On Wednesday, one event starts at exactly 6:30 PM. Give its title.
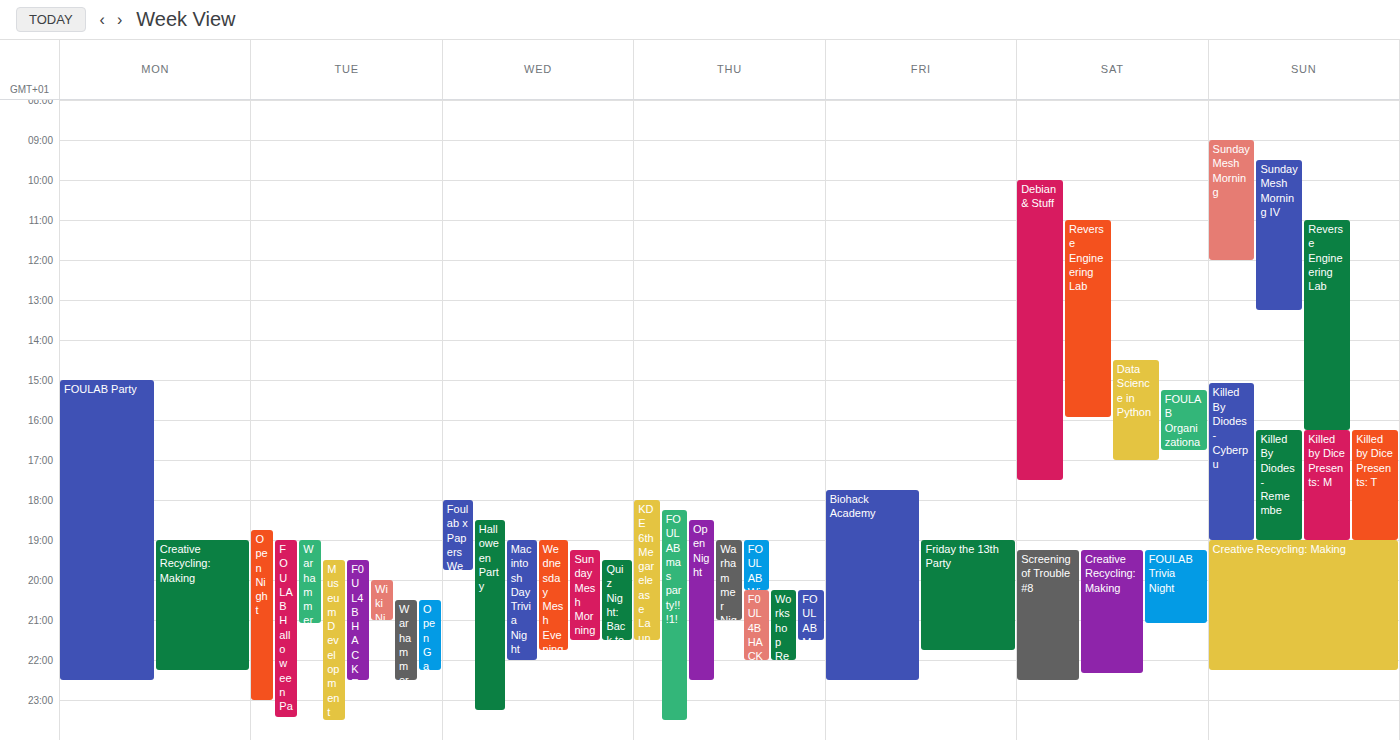
"Halloween Party"